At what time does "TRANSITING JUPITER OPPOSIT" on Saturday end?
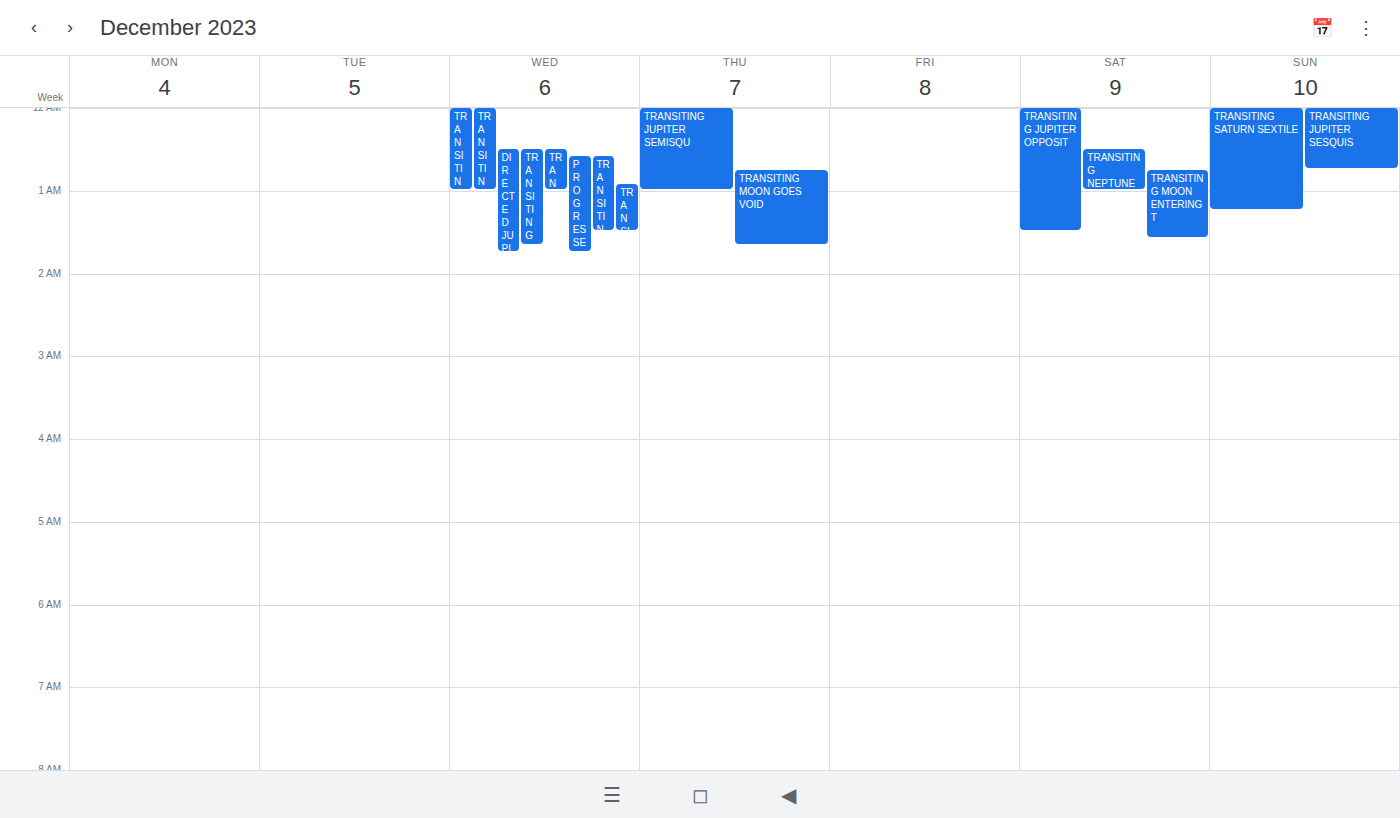
1:30 AM